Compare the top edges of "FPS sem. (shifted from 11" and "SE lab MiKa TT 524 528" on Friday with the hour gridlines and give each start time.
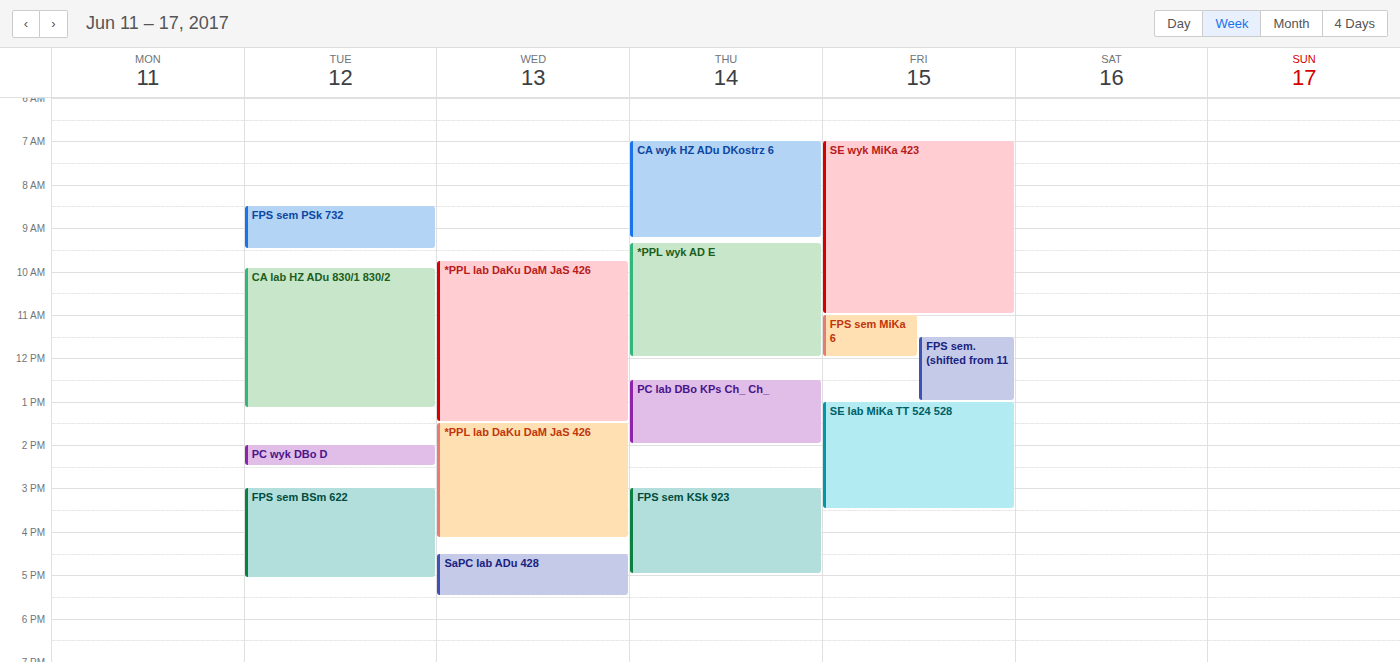
"FPS sem. (shifted from 11": 11:30 AM, halfway between the 11 AM and 12 PM lines. "SE lab MiKa TT 524 528": 1:00 PM, exactly on the 1 PM line.